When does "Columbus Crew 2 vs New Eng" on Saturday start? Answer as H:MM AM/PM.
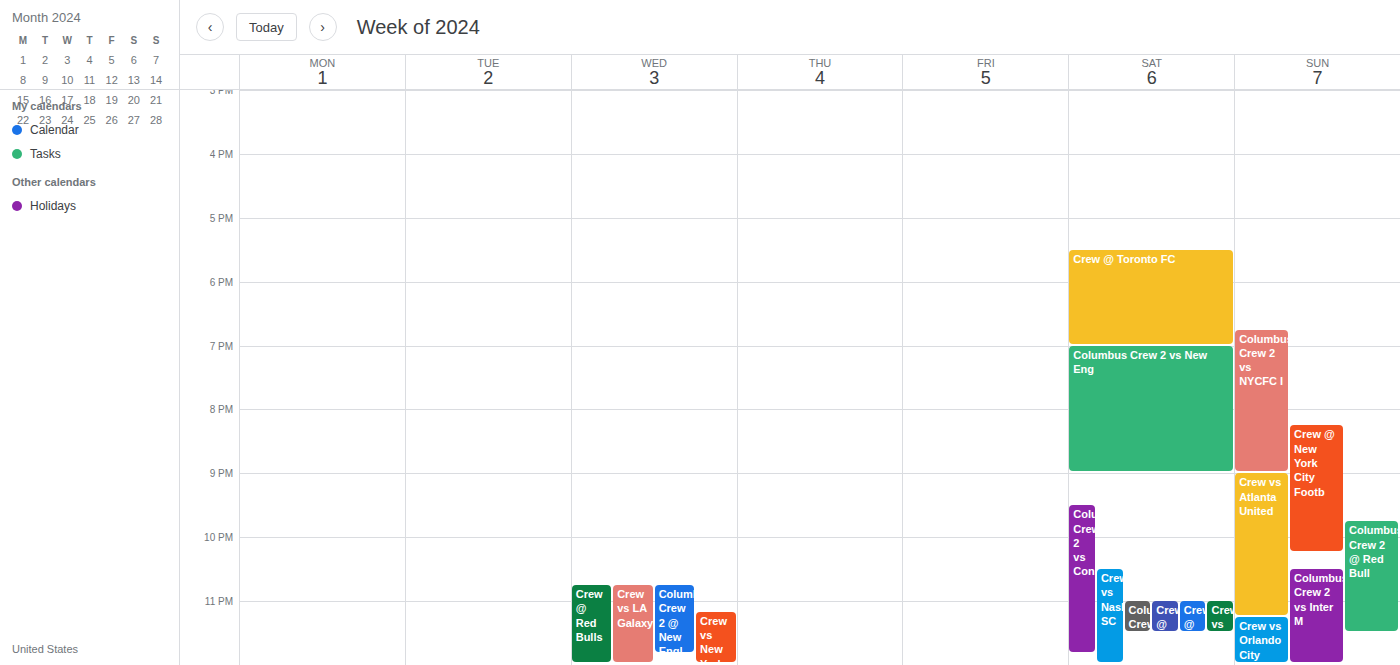
7:00 PM